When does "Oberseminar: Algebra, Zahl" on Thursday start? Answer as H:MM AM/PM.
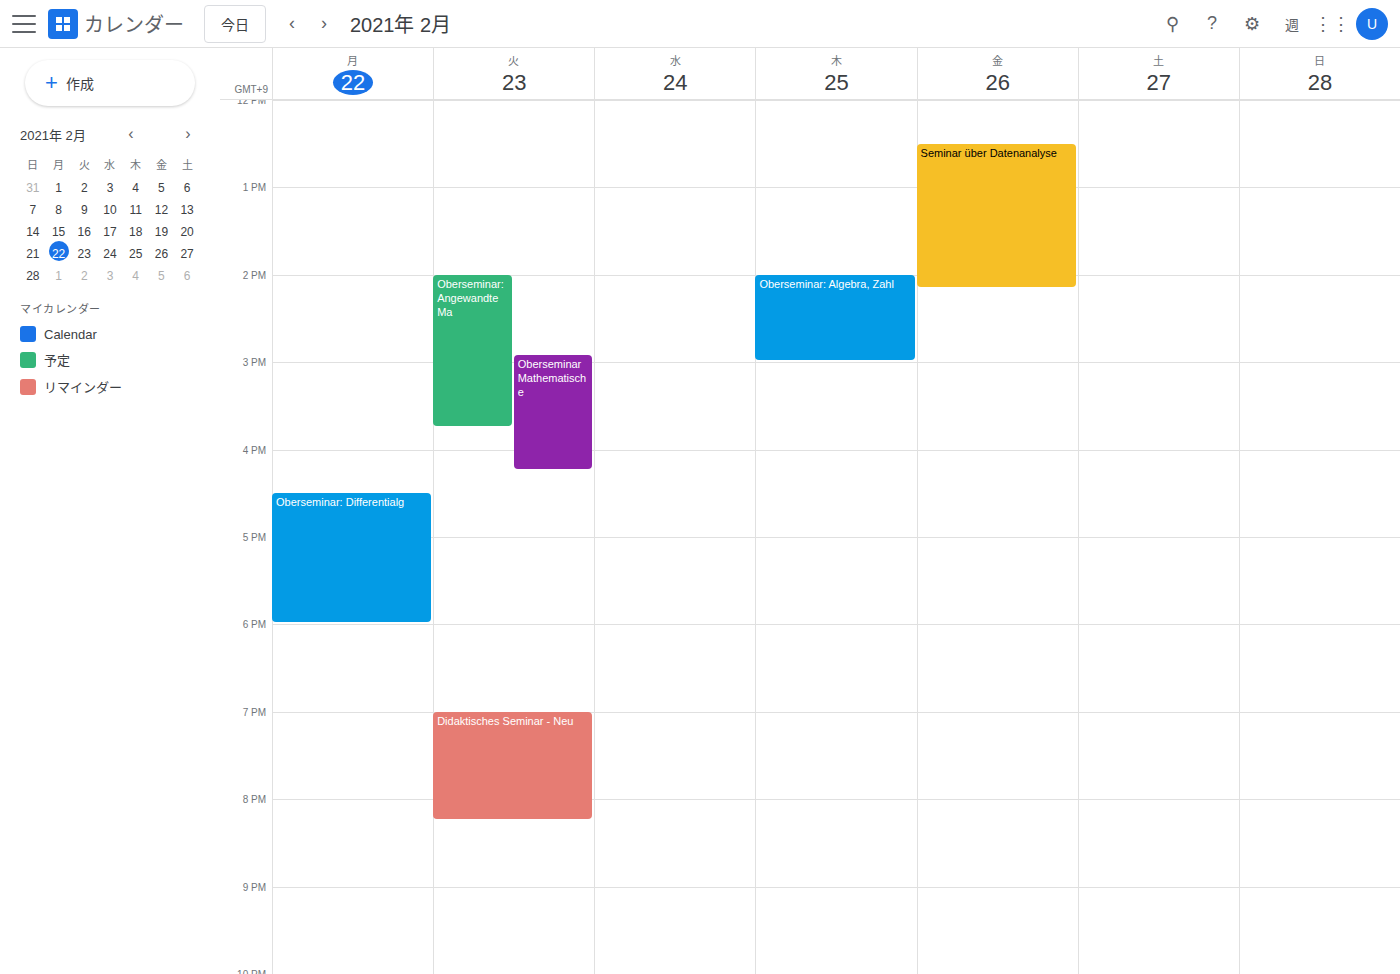
2:00 PM